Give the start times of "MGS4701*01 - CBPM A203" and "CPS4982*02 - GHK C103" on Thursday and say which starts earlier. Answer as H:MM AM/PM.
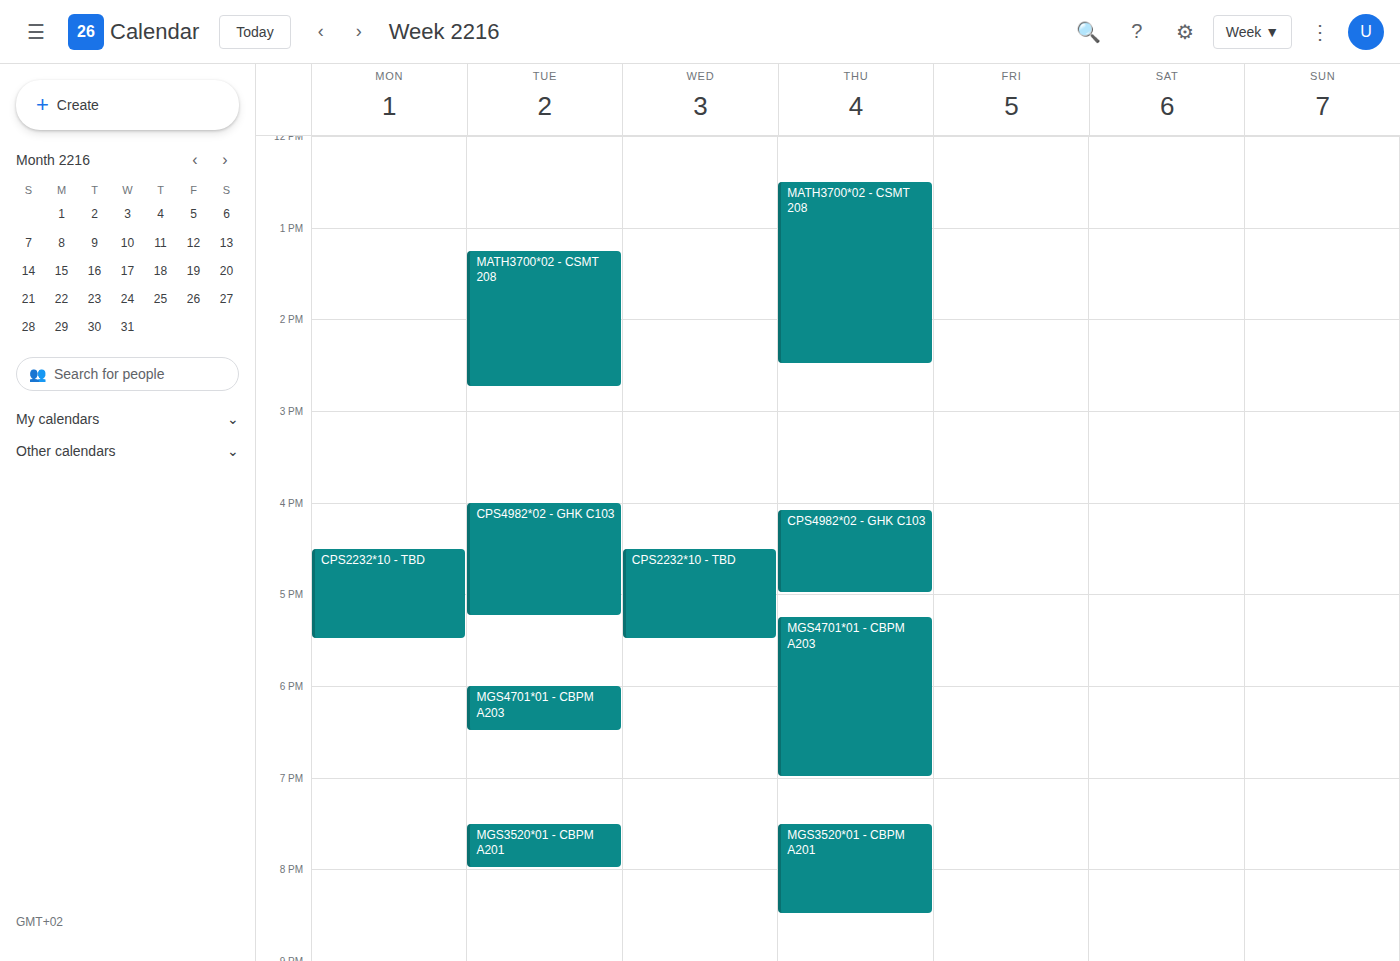
"CPS4982*02 - GHK C103" 4:05 PM; "MGS4701*01 - CBPM A203" 5:15 PM.